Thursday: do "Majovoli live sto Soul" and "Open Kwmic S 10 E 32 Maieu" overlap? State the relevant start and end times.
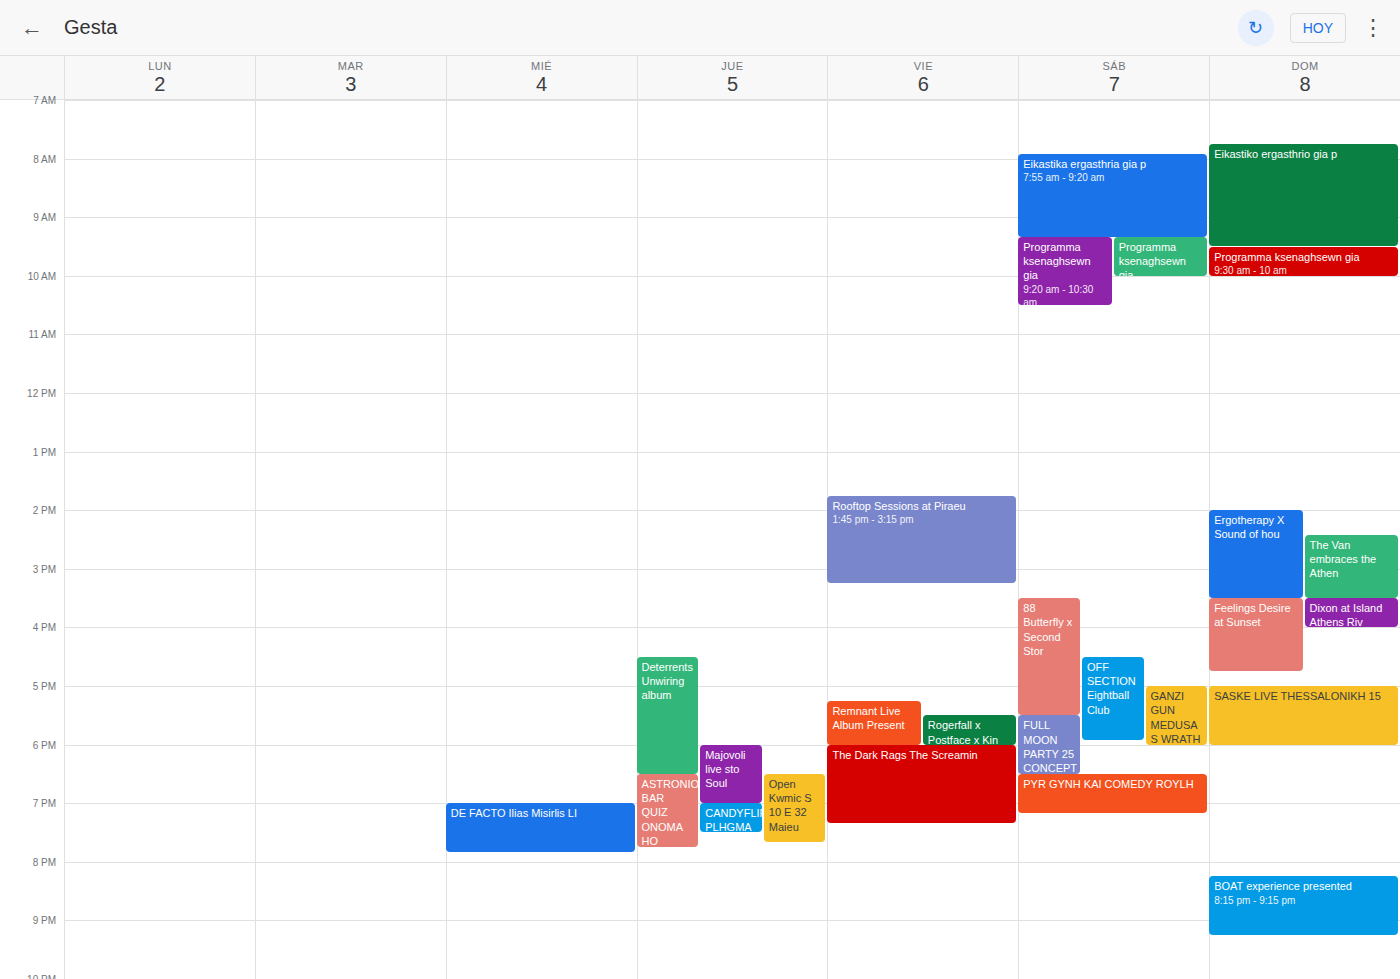
"Open Kwmic S 10 E 32 Maieu" starts at 6:30 PM, before "Majovoli live sto Soul" ends at 7:00 PM -- they overlap.